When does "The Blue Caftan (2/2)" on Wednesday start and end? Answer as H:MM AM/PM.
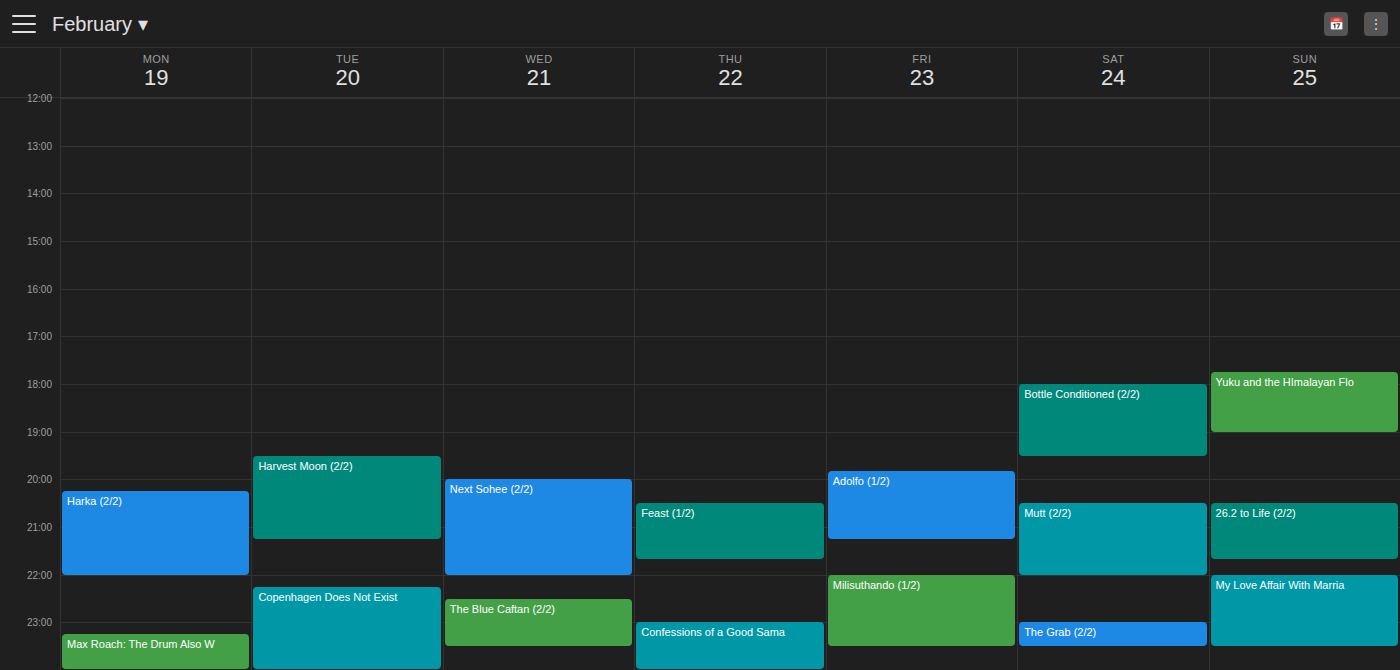
10:30 PM to 11:30 PM